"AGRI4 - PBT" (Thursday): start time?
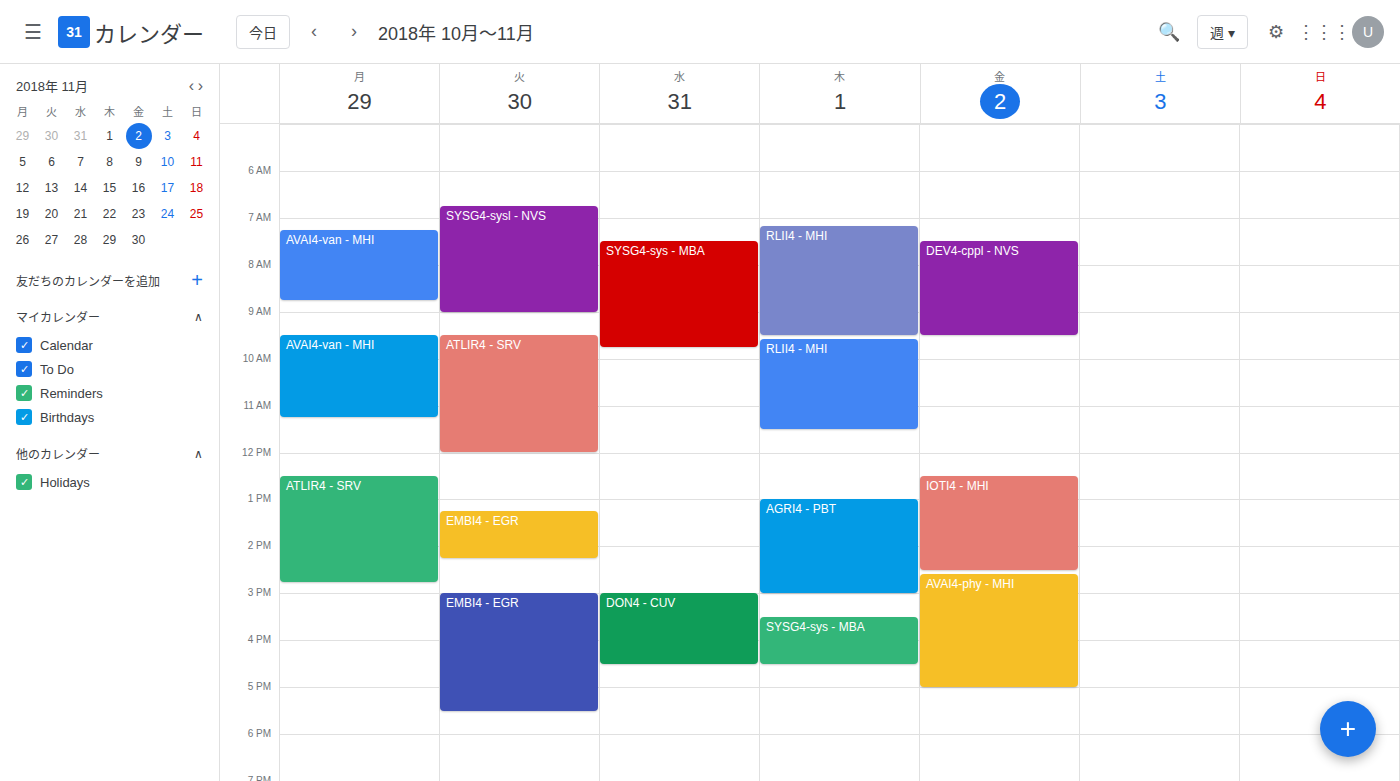
1:00 PM